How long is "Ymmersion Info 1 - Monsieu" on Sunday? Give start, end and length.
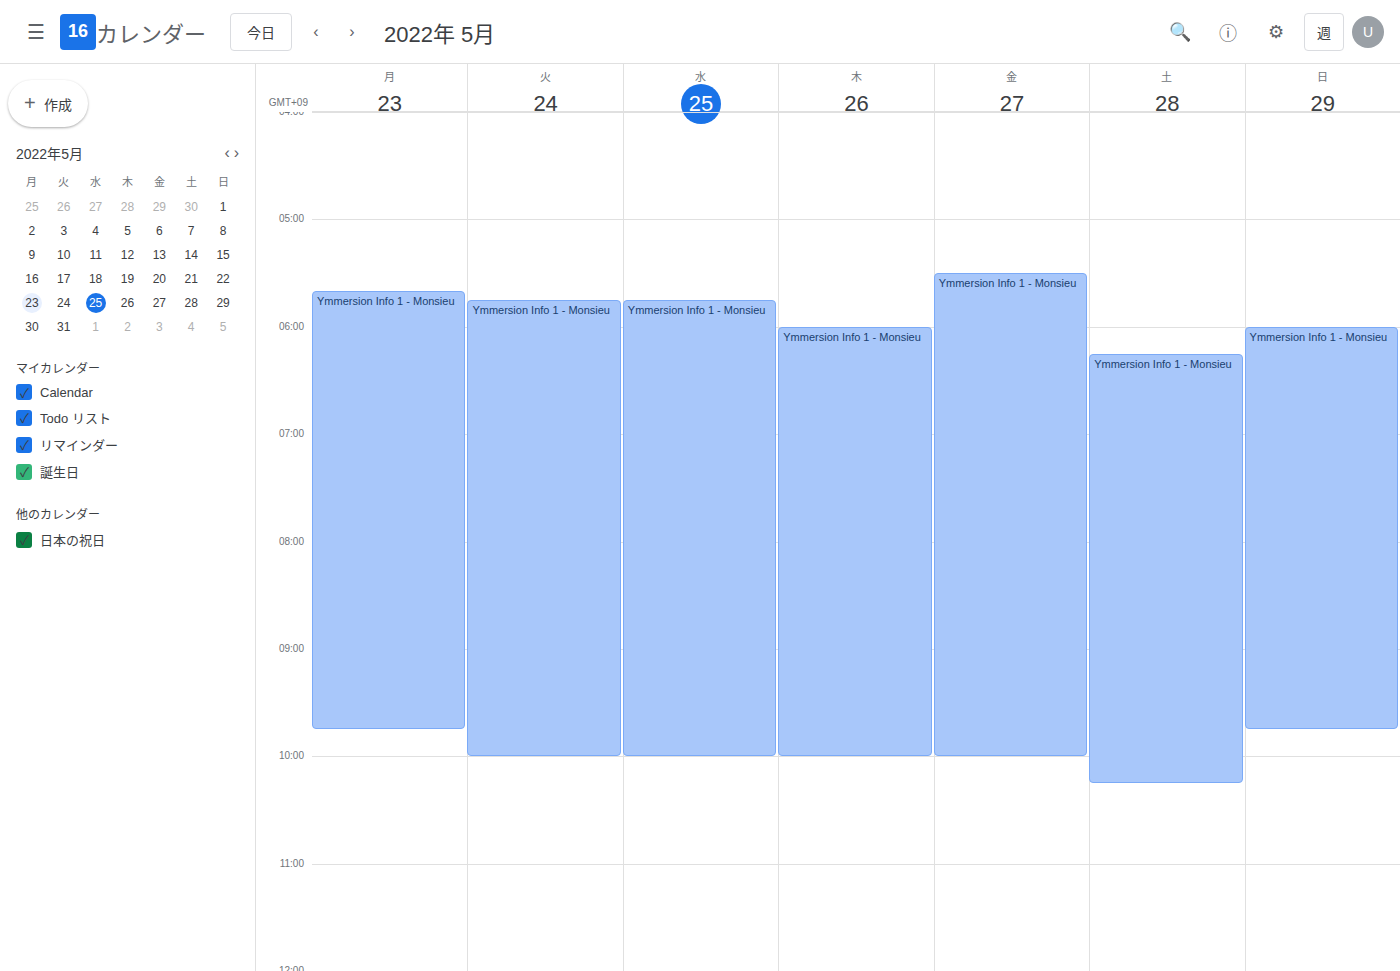
06:00 to 09:45, 3 hours 45 minutes